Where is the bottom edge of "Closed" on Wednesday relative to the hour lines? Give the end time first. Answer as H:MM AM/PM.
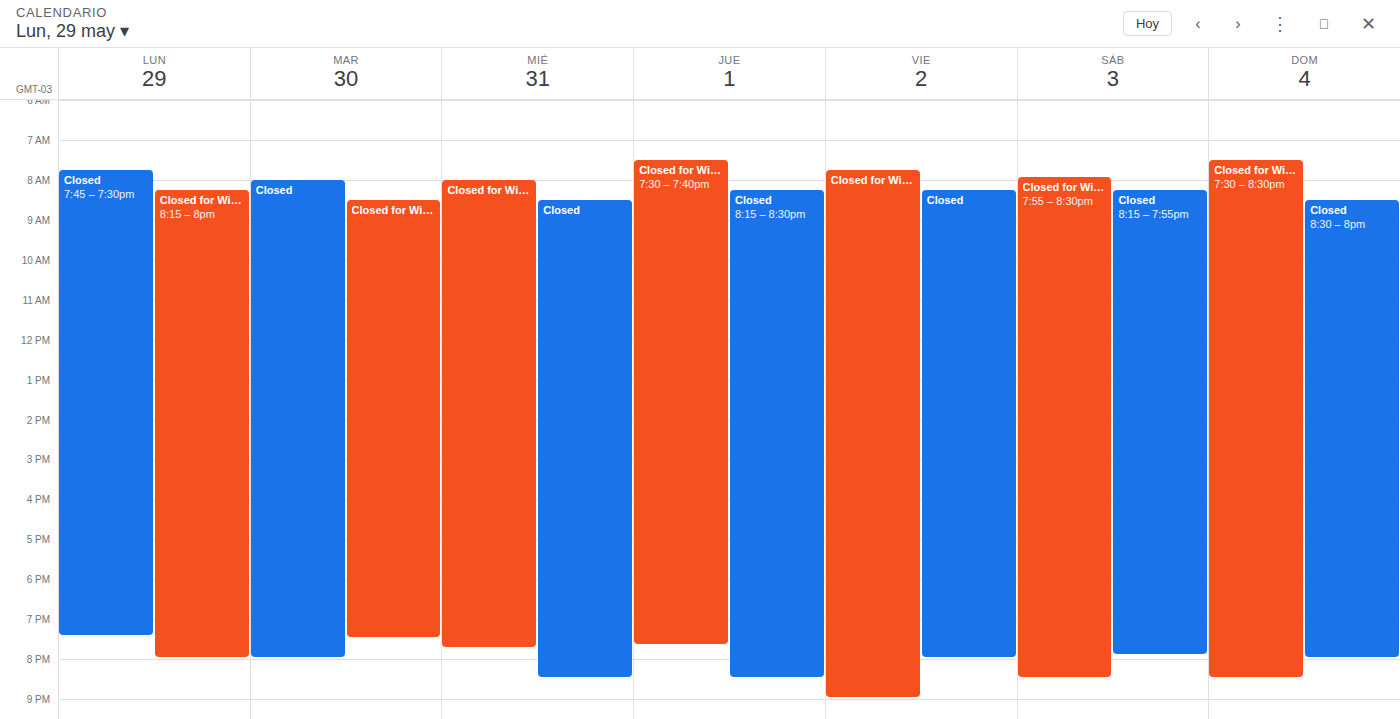
8:30 PM -- halfway between the 8 PM and 9 PM lines.